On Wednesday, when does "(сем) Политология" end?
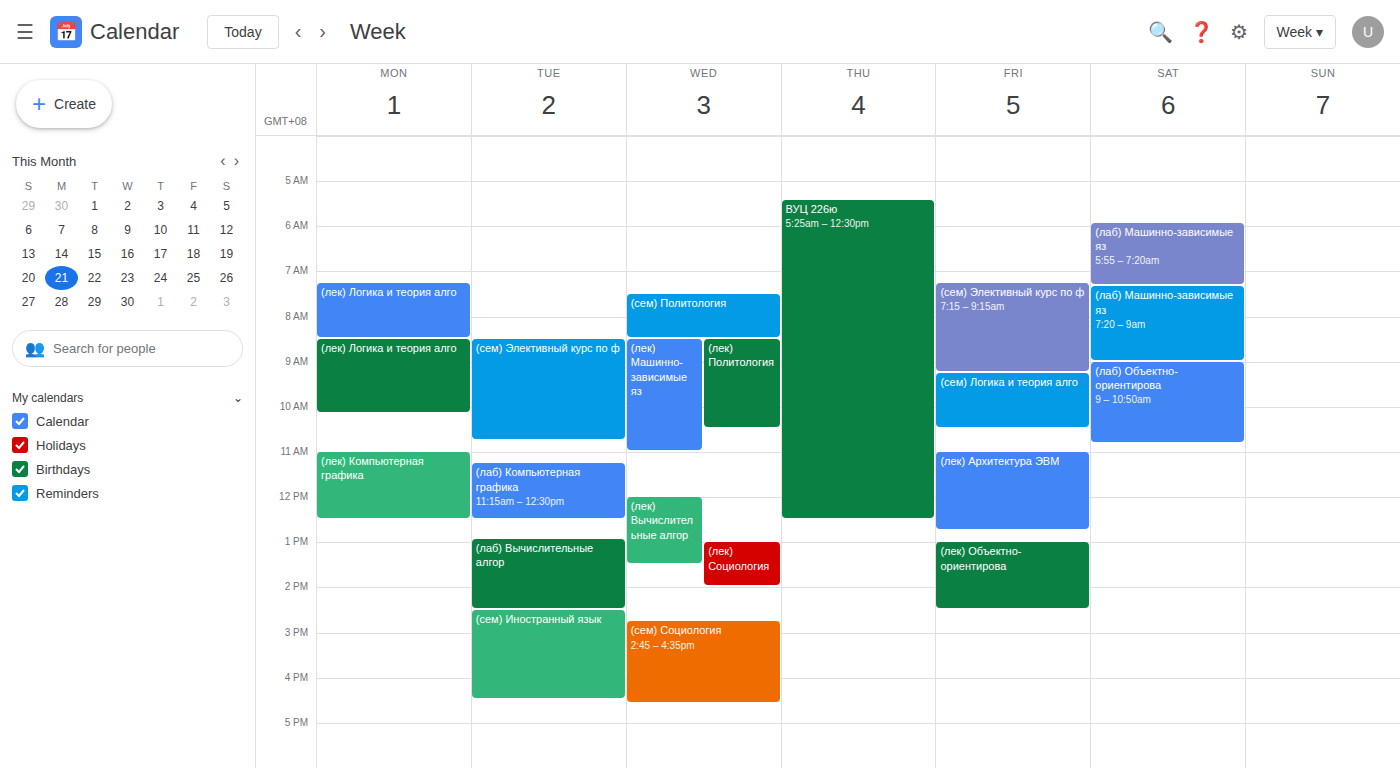
8:30 AM